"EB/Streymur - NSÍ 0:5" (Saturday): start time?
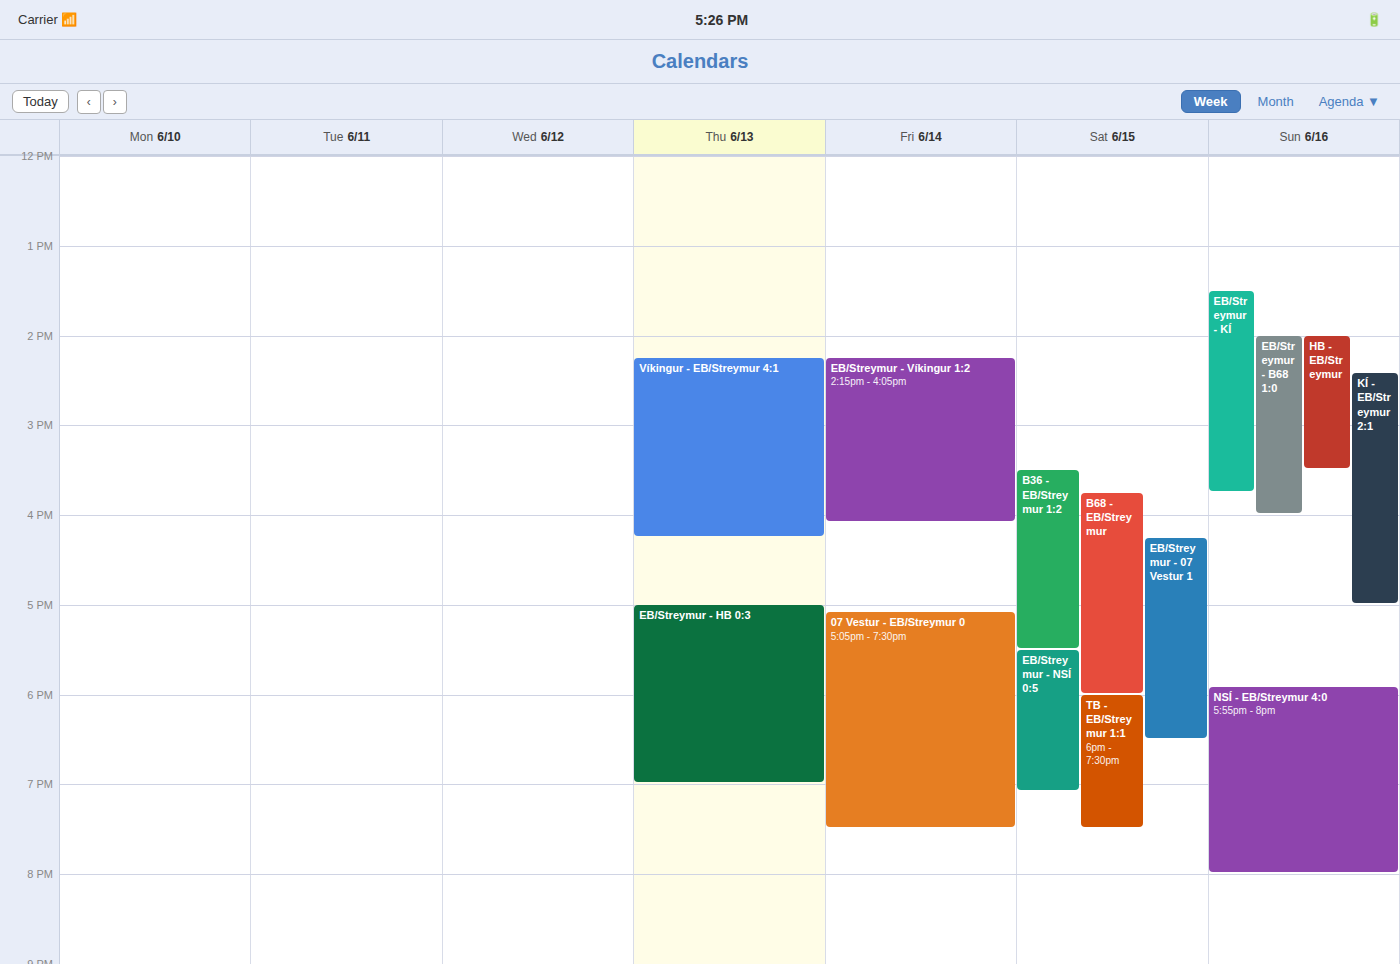
5:30 PM